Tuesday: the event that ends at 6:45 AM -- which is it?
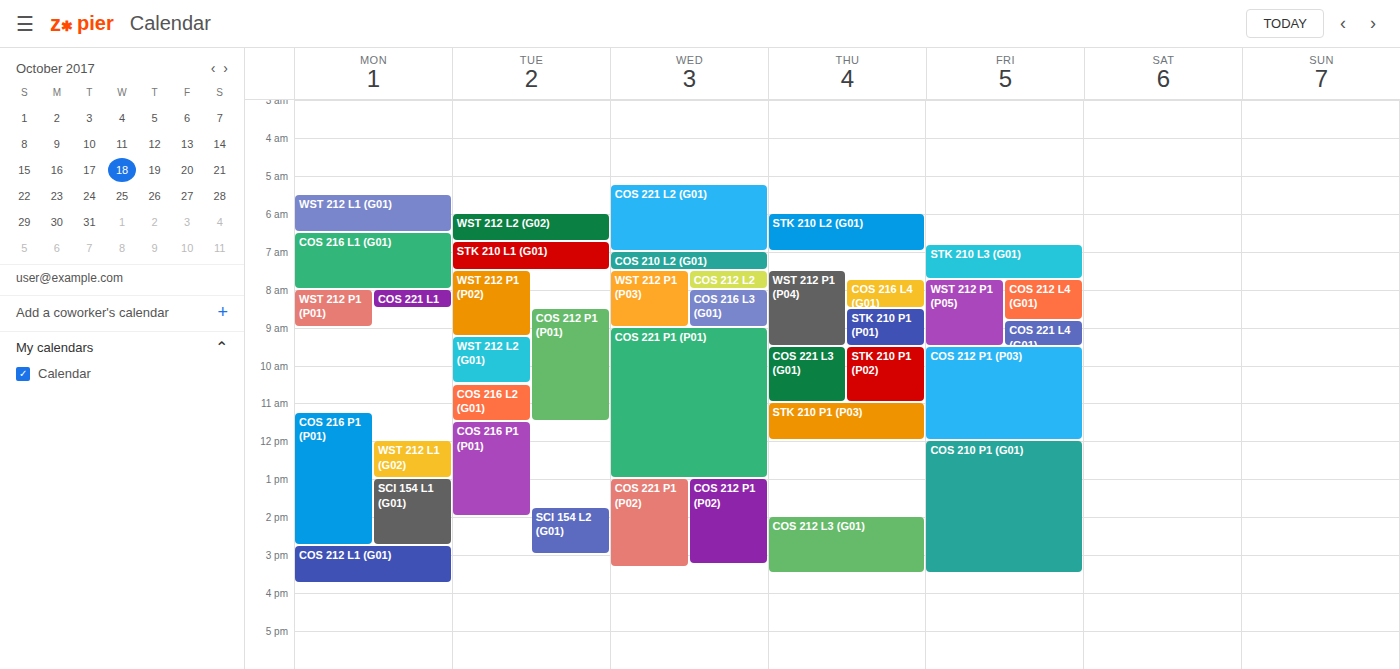
"WST 212 L2 (G02)"